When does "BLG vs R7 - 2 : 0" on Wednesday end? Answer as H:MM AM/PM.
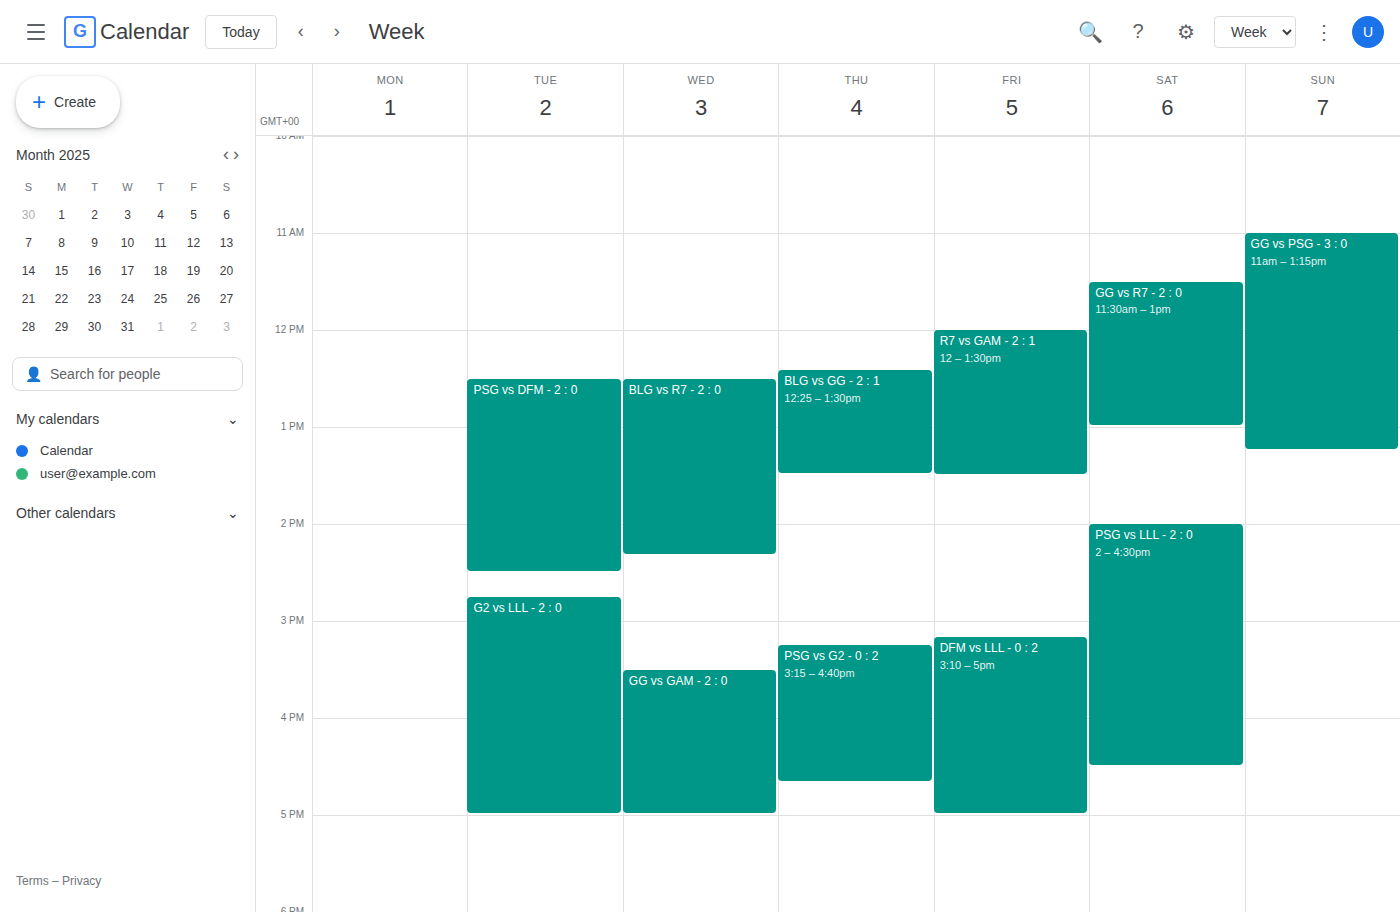
2:20 PM